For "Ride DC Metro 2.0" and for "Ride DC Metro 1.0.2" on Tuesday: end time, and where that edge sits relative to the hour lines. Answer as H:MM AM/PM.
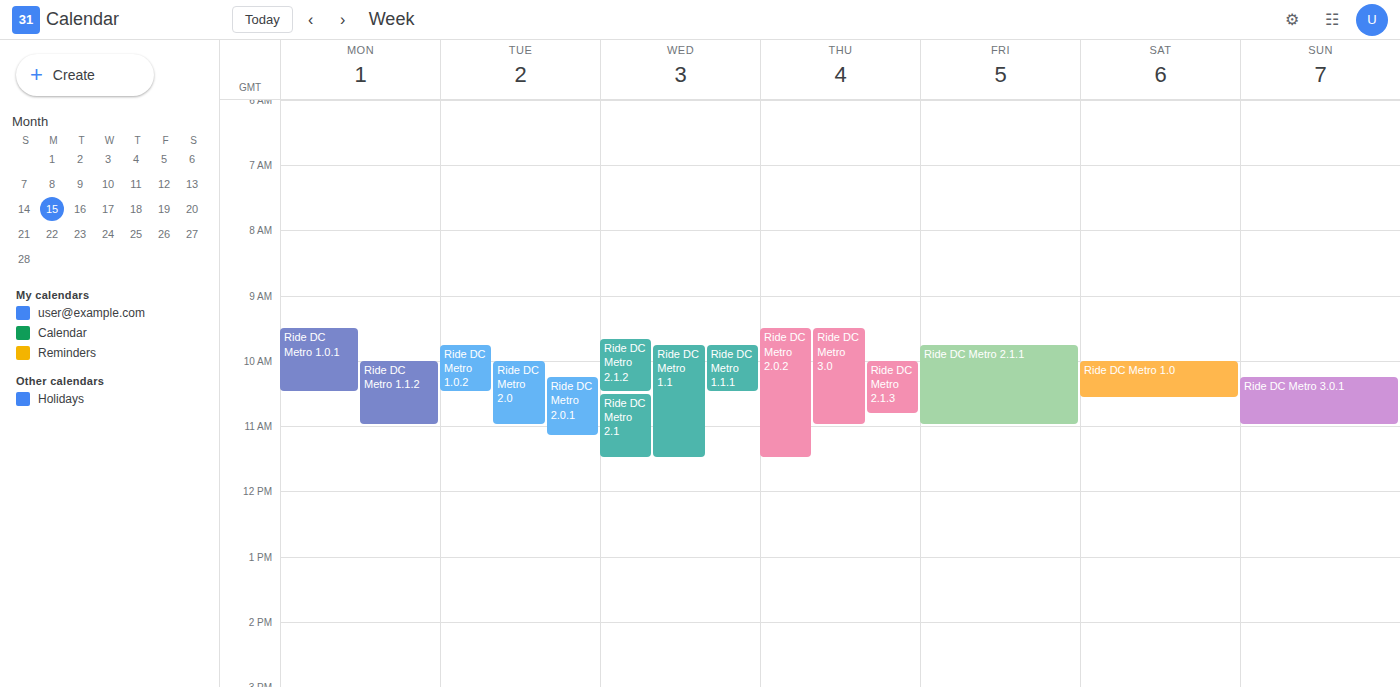
"Ride DC Metro 2.0": 11:00 AM, exactly on the 11 AM line. "Ride DC Metro 1.0.2": 10:30 AM, halfway between the 10 AM and 11 AM lines.